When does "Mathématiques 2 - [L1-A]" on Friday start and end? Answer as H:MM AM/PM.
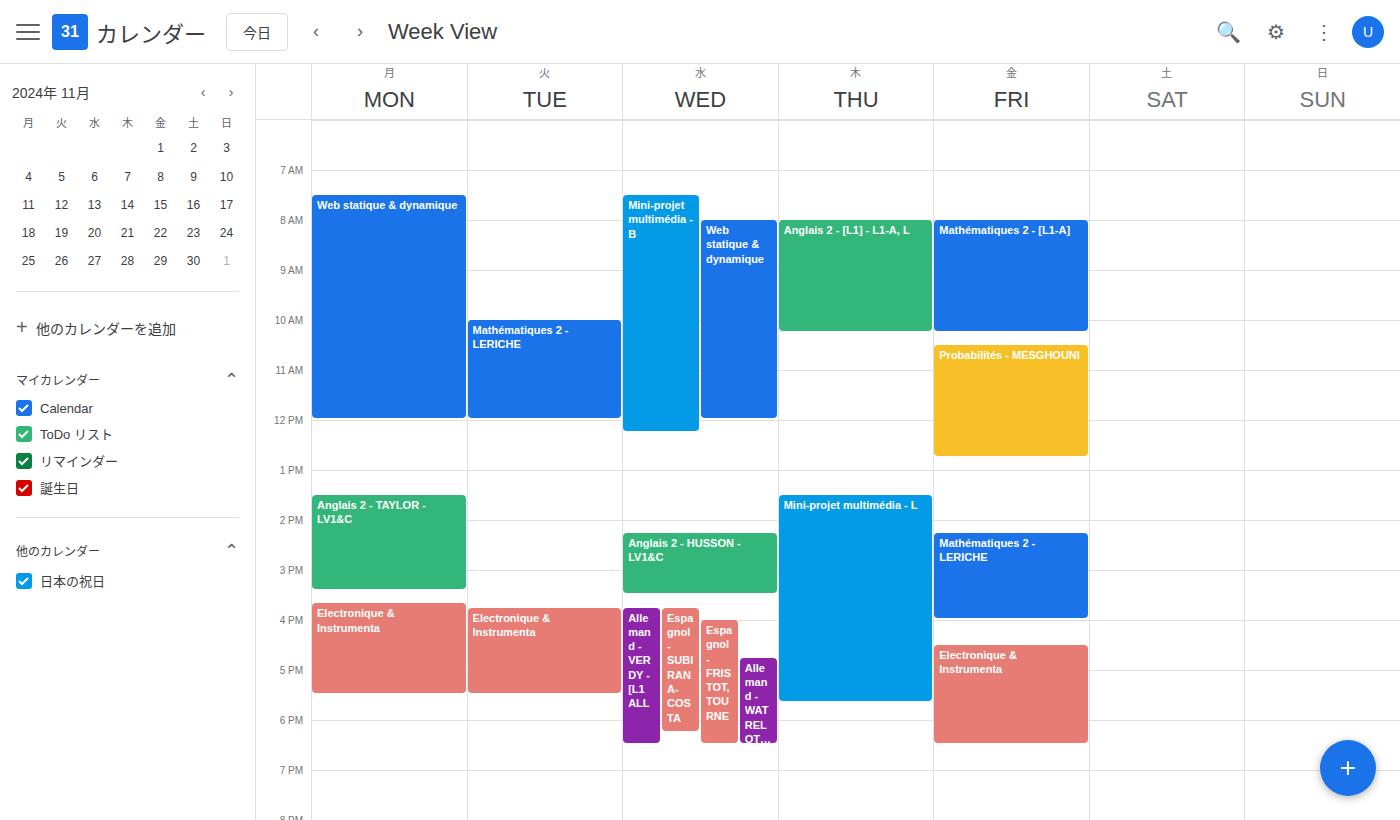
8:00 AM to 10:15 AM